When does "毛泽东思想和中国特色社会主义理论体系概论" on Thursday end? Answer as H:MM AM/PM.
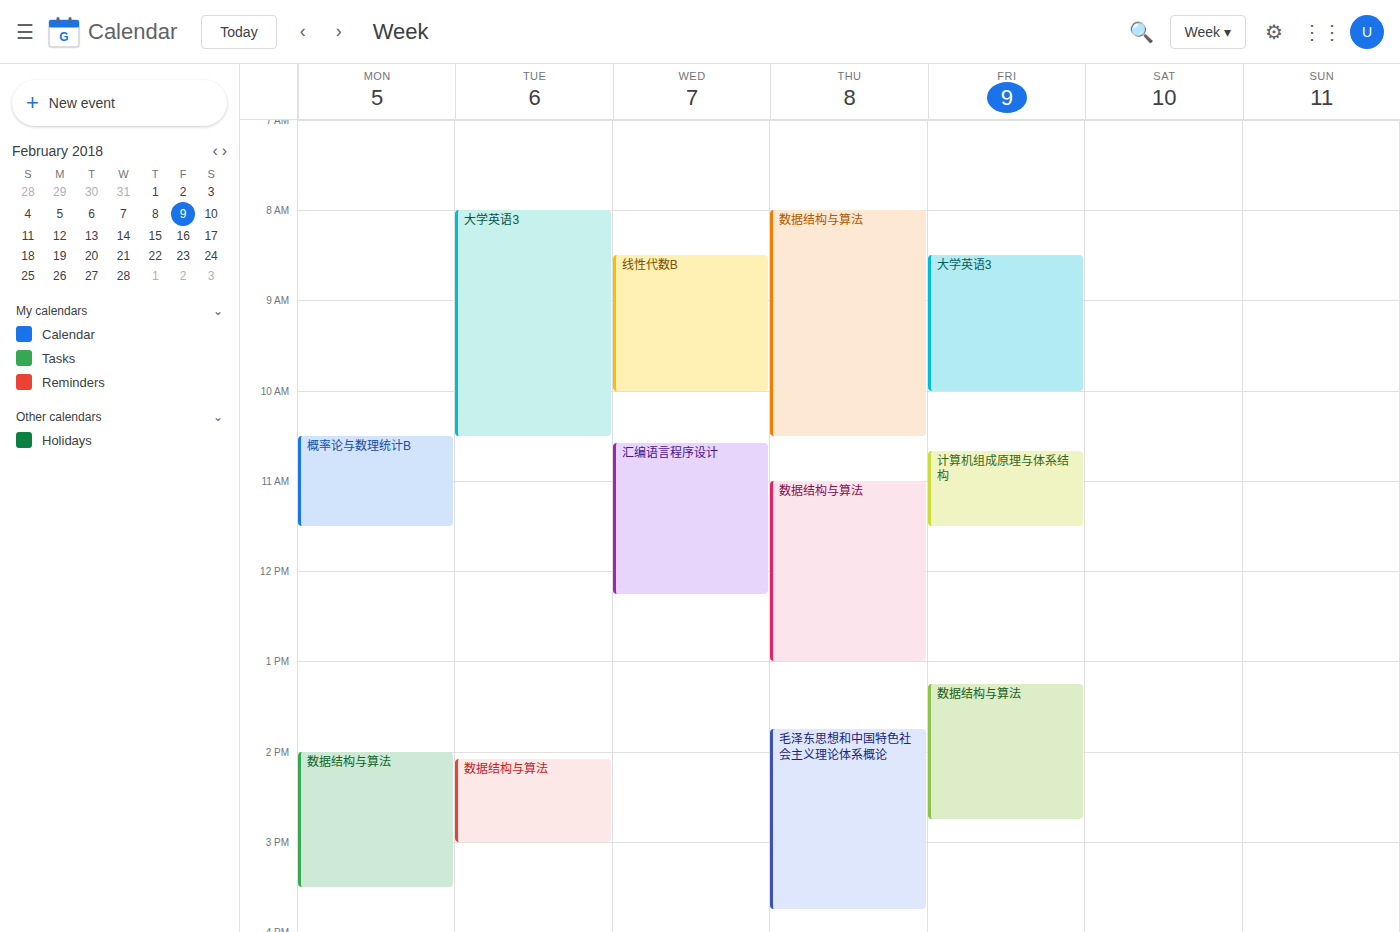
3:45 PM